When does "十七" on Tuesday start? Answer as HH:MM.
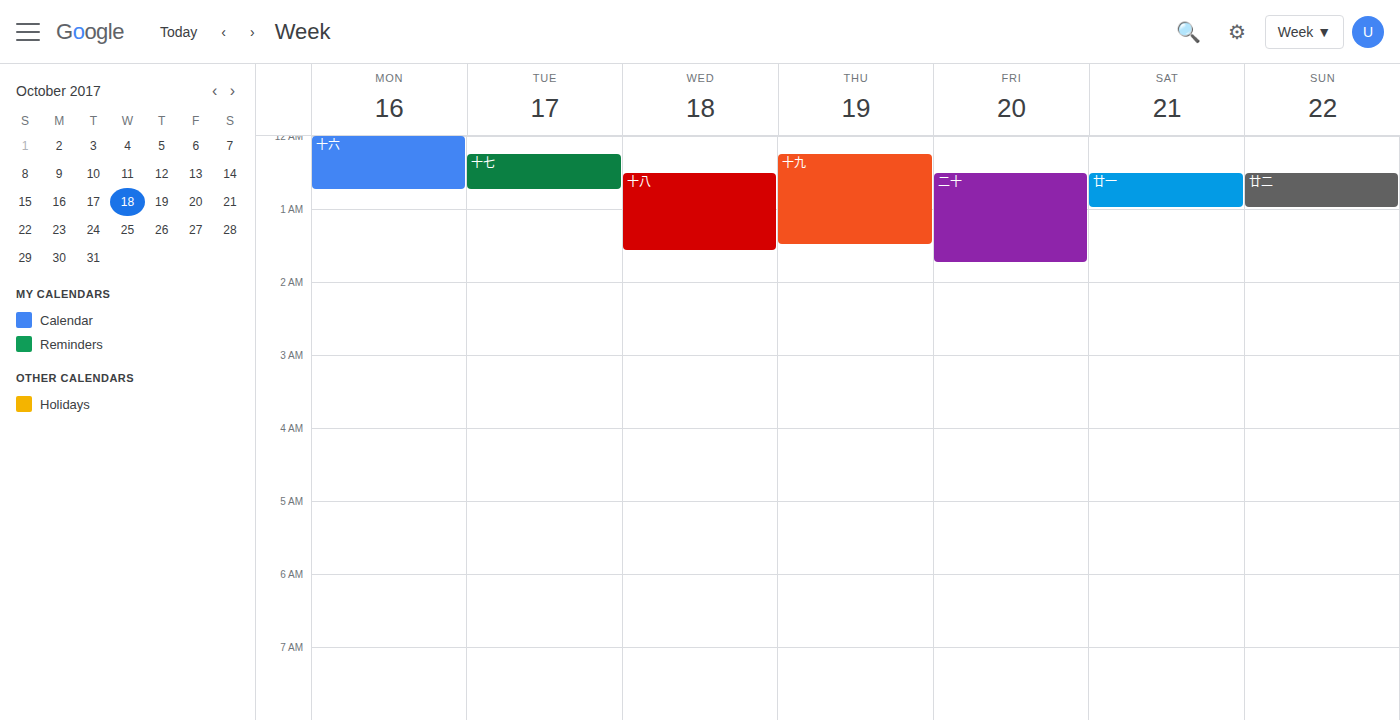
00:15